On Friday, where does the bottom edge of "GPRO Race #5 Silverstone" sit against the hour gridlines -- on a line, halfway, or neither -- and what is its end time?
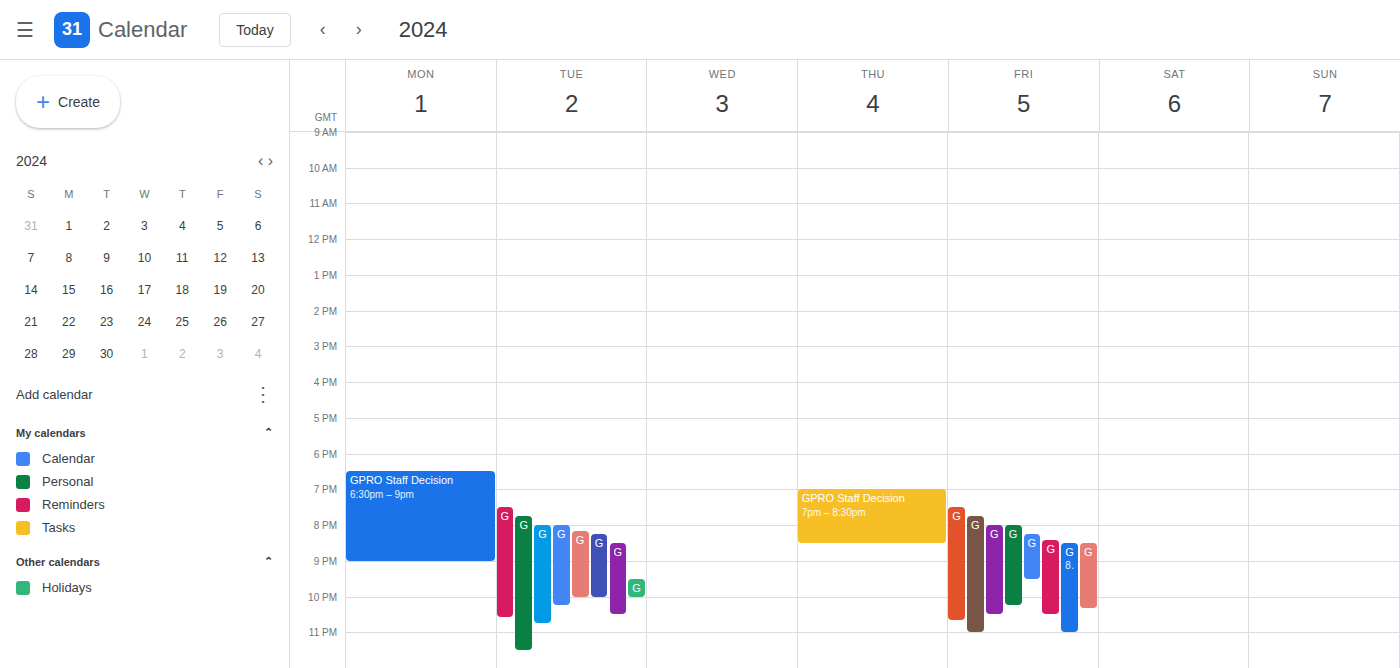
22:30 -- halfway between the 22:00 and 23:00 lines.